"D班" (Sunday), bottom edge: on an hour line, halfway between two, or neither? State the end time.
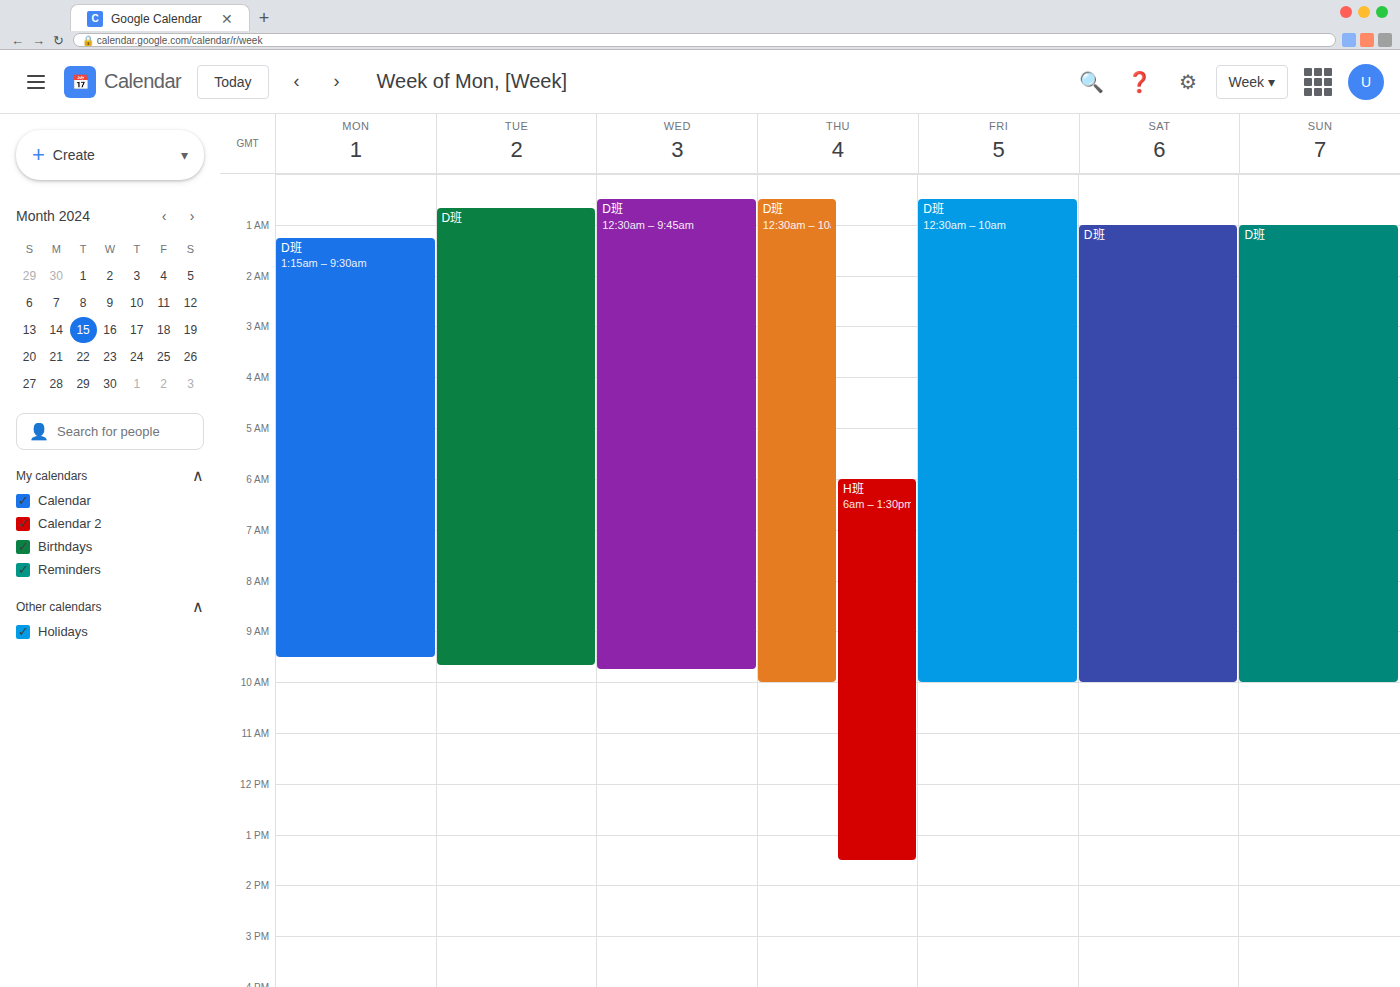
10:00 AM -- exactly on the 10 AM line.